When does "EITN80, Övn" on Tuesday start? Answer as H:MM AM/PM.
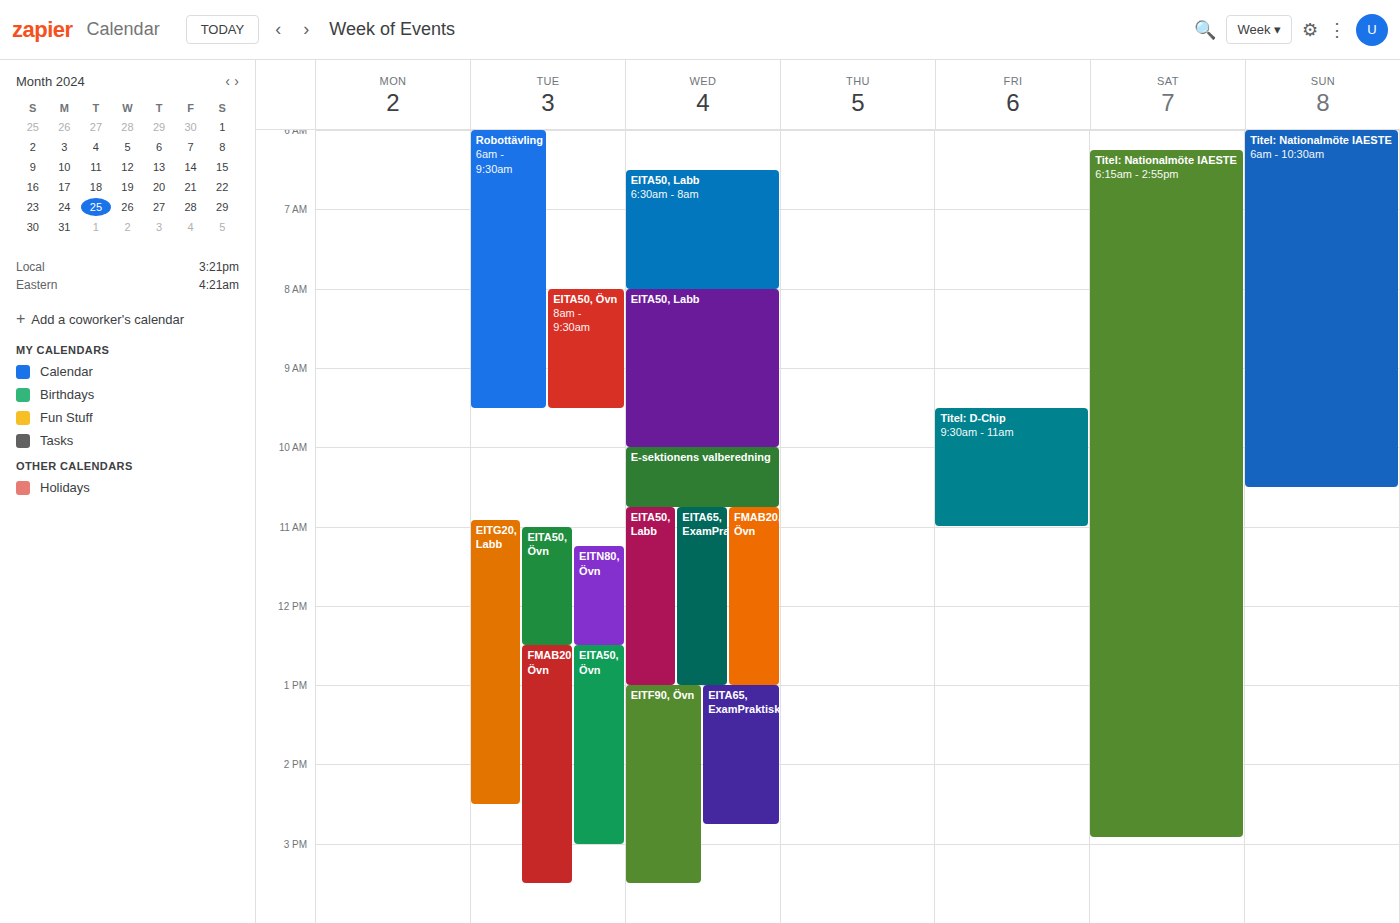
11:15 AM